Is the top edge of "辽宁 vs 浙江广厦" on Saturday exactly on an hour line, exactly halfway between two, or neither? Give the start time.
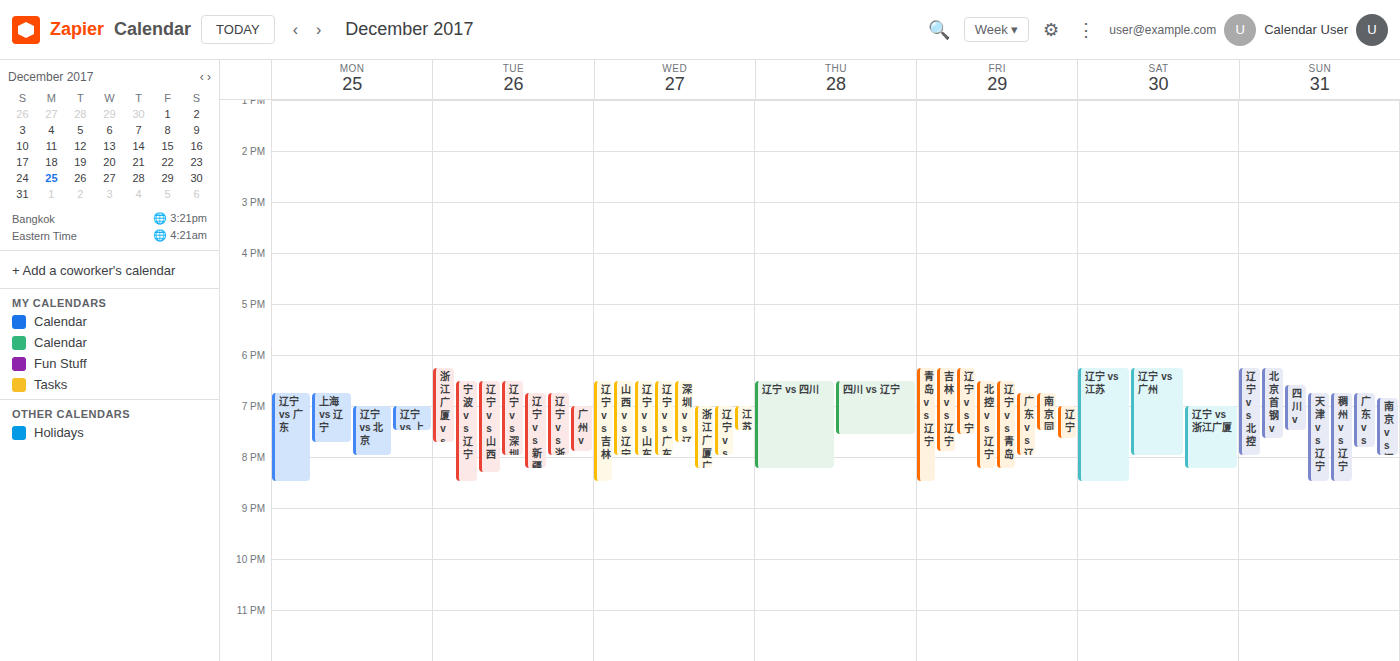
7:00 PM -- exactly on the 7 PM line.